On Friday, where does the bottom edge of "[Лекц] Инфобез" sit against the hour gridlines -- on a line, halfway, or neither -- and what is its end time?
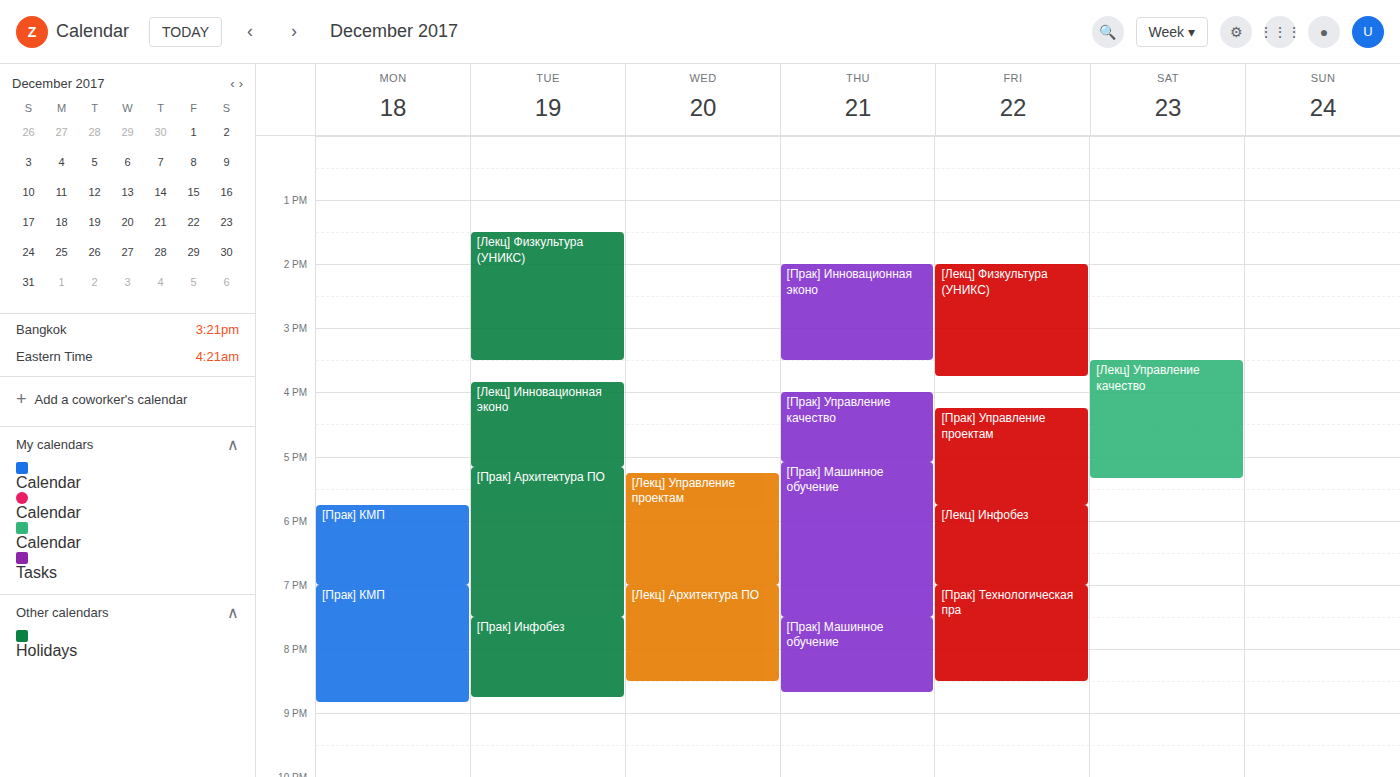
19:00 -- exactly on the 19:00 line.